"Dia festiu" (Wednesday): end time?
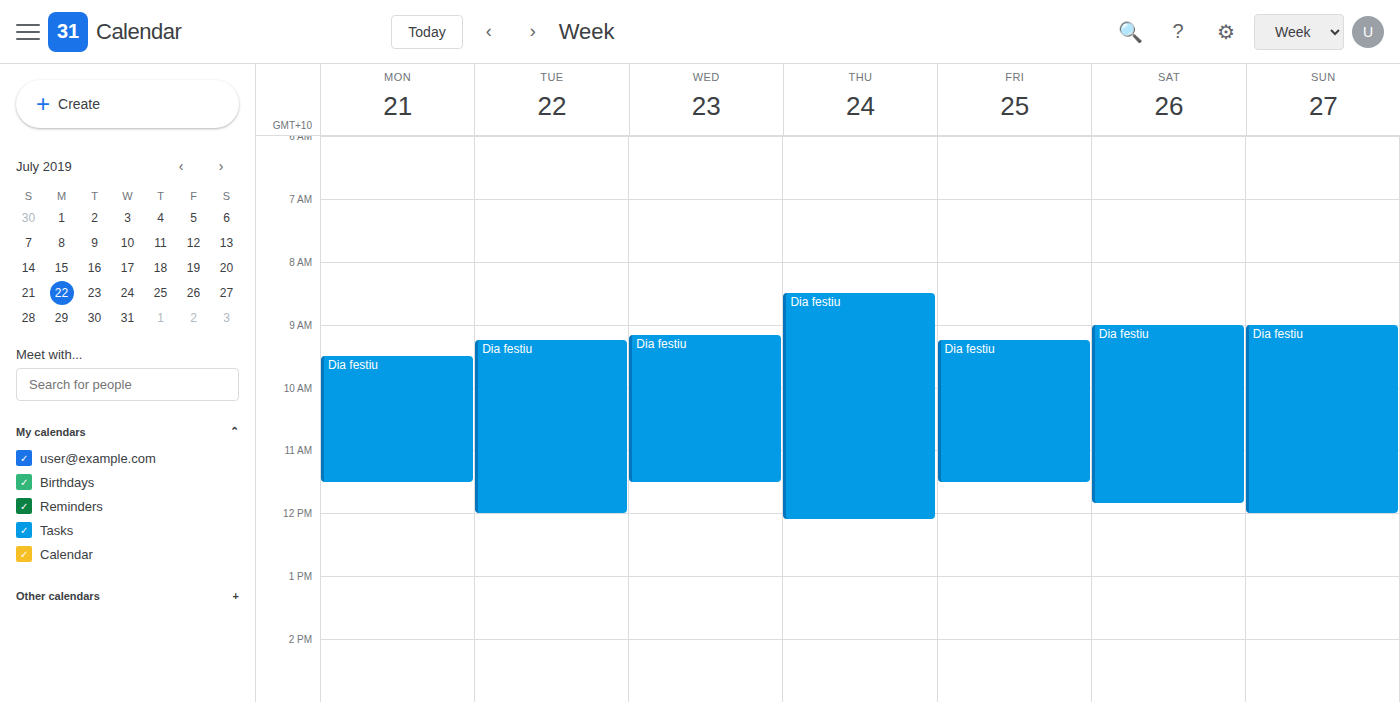
11:30